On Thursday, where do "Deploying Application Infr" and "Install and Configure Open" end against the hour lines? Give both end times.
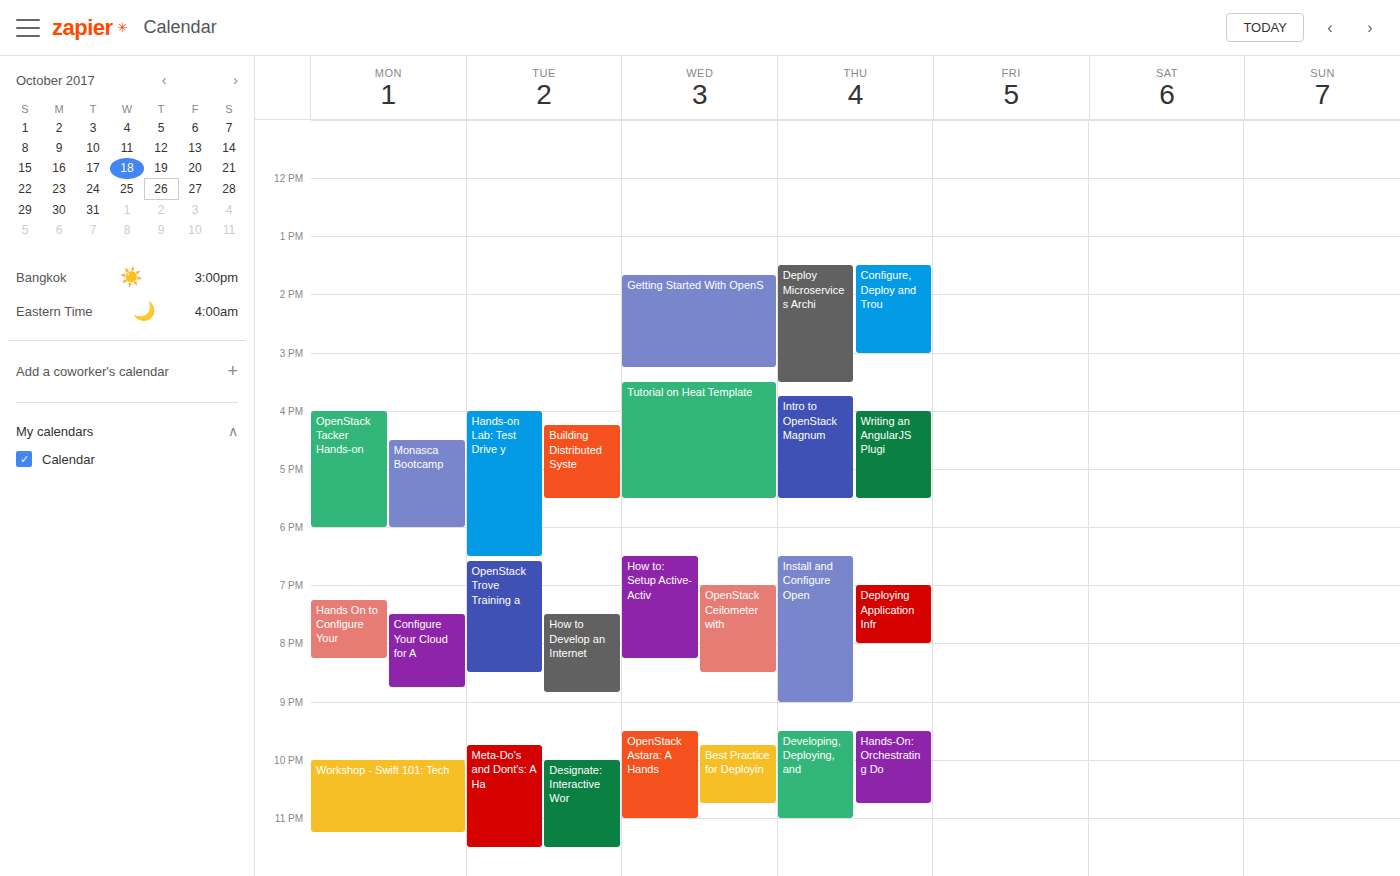
"Deploying Application Infr": 8:00 PM, exactly on the 8 PM line. "Install and Configure Open": 9:00 PM, exactly on the 9 PM line.